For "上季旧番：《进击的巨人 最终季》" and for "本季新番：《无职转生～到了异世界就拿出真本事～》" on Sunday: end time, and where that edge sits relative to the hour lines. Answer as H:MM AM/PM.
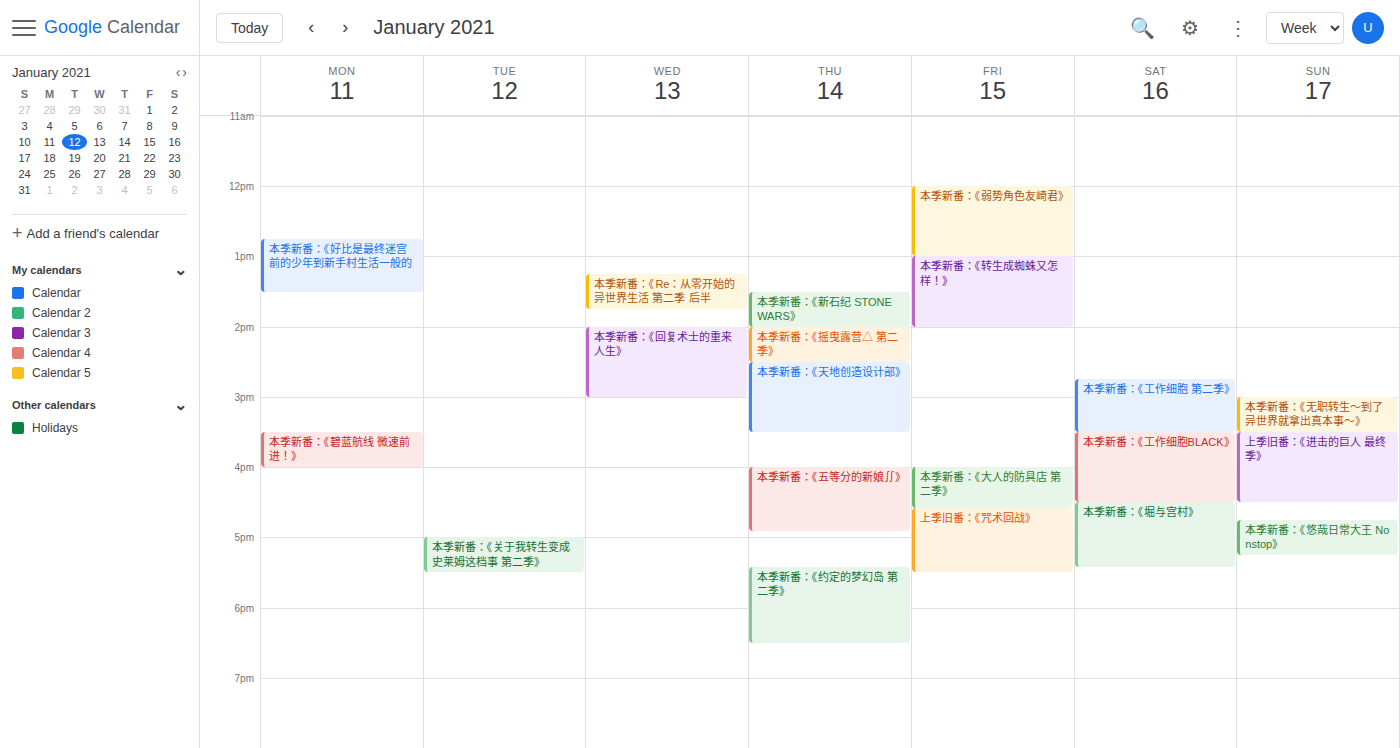
"上季旧番：《进击的巨人 最终季》": 4:30 PM, halfway between the 4 PM and 5 PM lines. "本季新番：《无职转生～到了异世界就拿出真本事～》": 3:30 PM, halfway between the 3 PM and 4 PM lines.